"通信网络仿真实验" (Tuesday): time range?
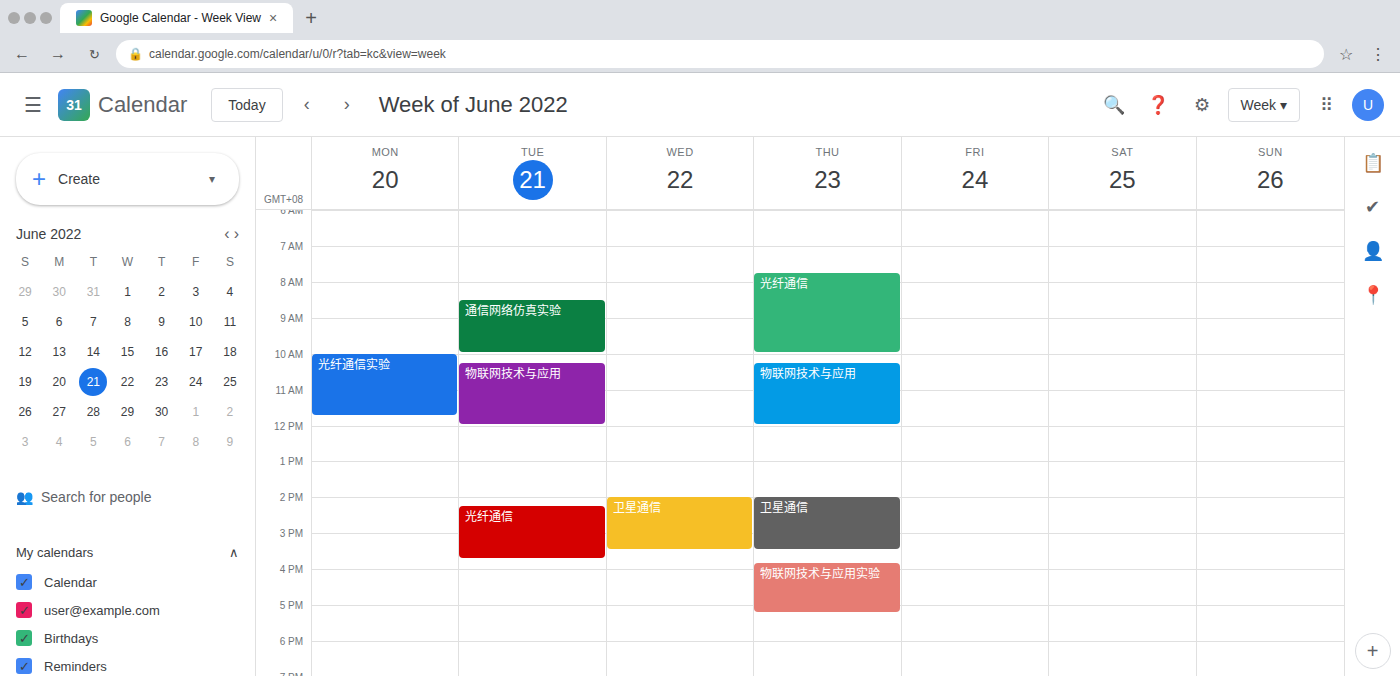
8:30 AM to 10:00 AM